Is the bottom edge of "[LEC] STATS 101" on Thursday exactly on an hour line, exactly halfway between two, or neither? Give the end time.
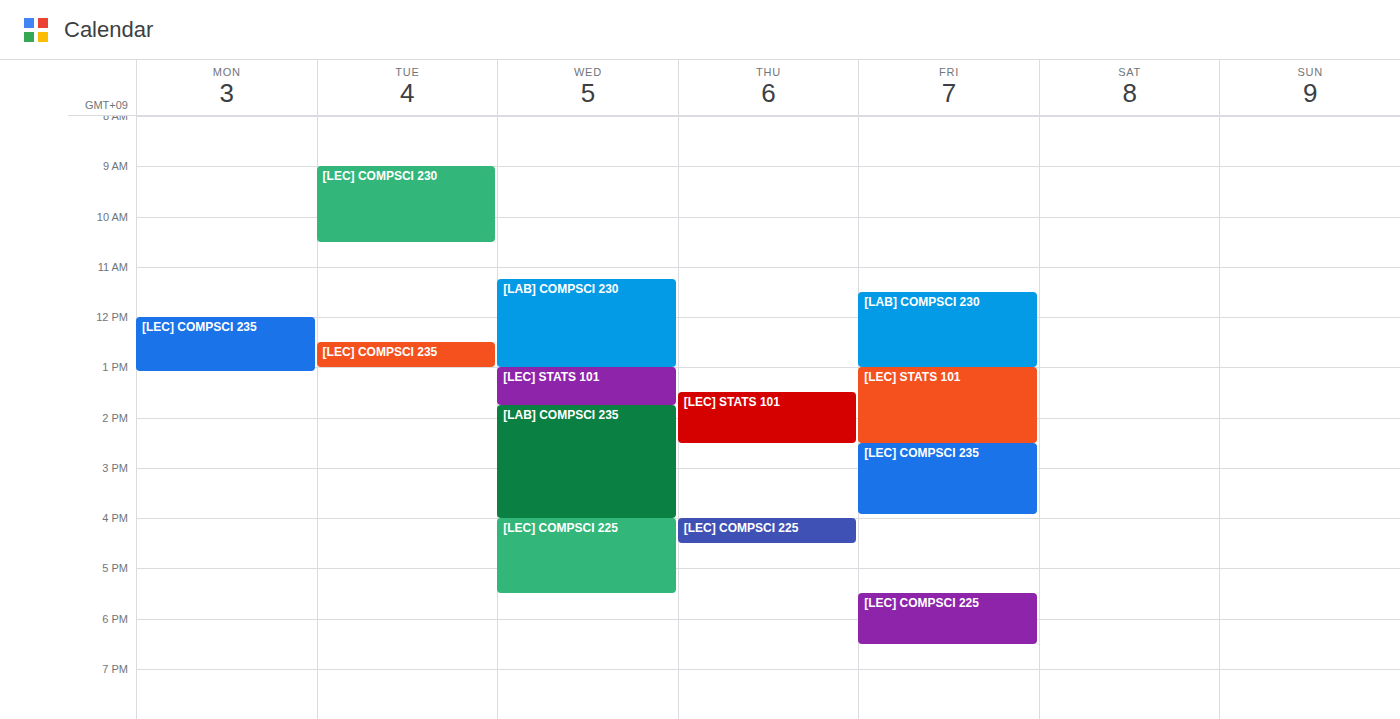
2:30 PM -- halfway between the 2 PM and 3 PM lines.